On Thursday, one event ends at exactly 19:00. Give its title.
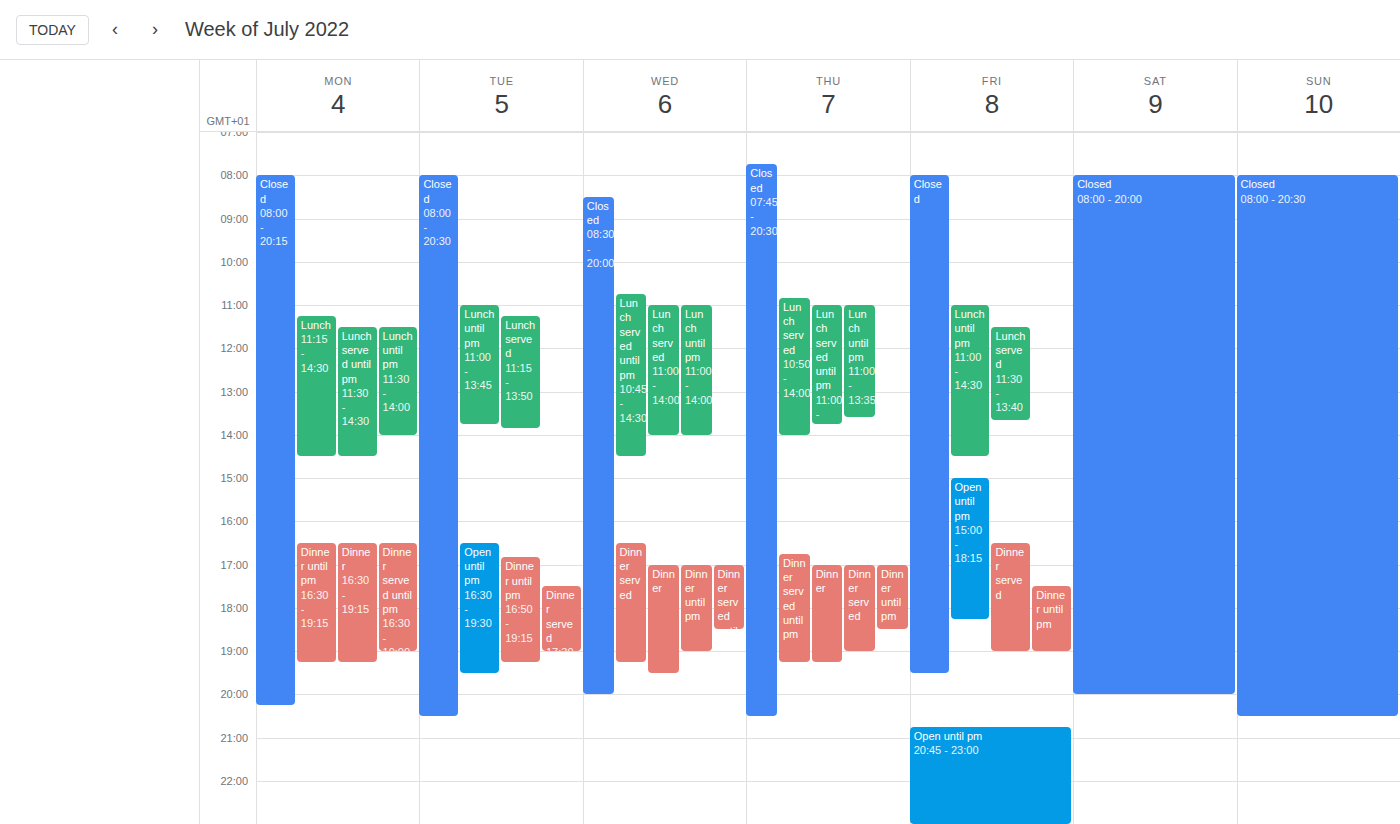
"Dinner served"